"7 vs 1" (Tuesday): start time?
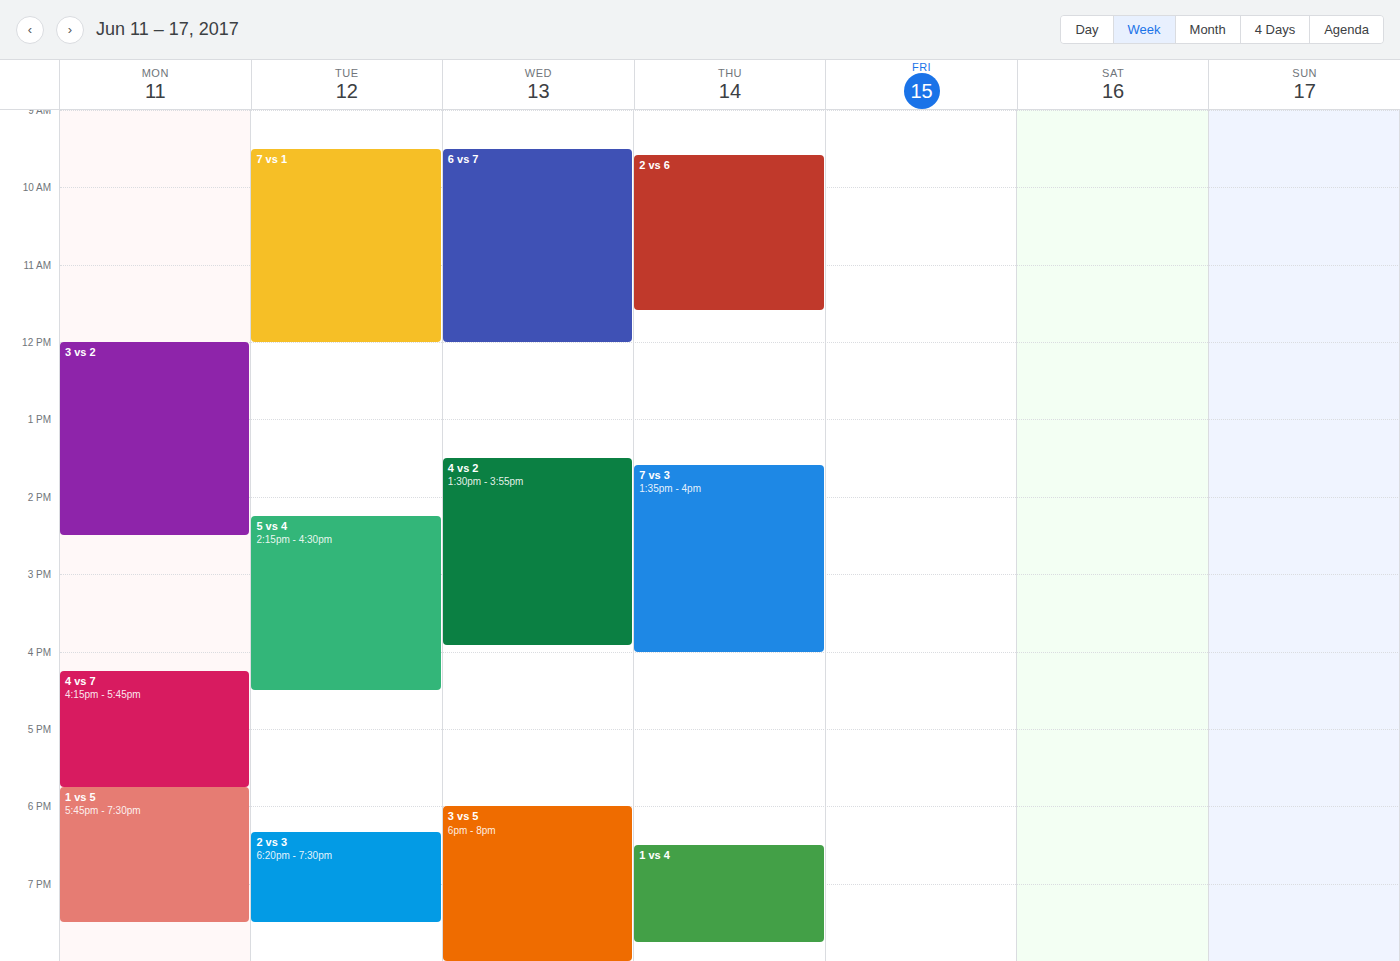
9:30 AM